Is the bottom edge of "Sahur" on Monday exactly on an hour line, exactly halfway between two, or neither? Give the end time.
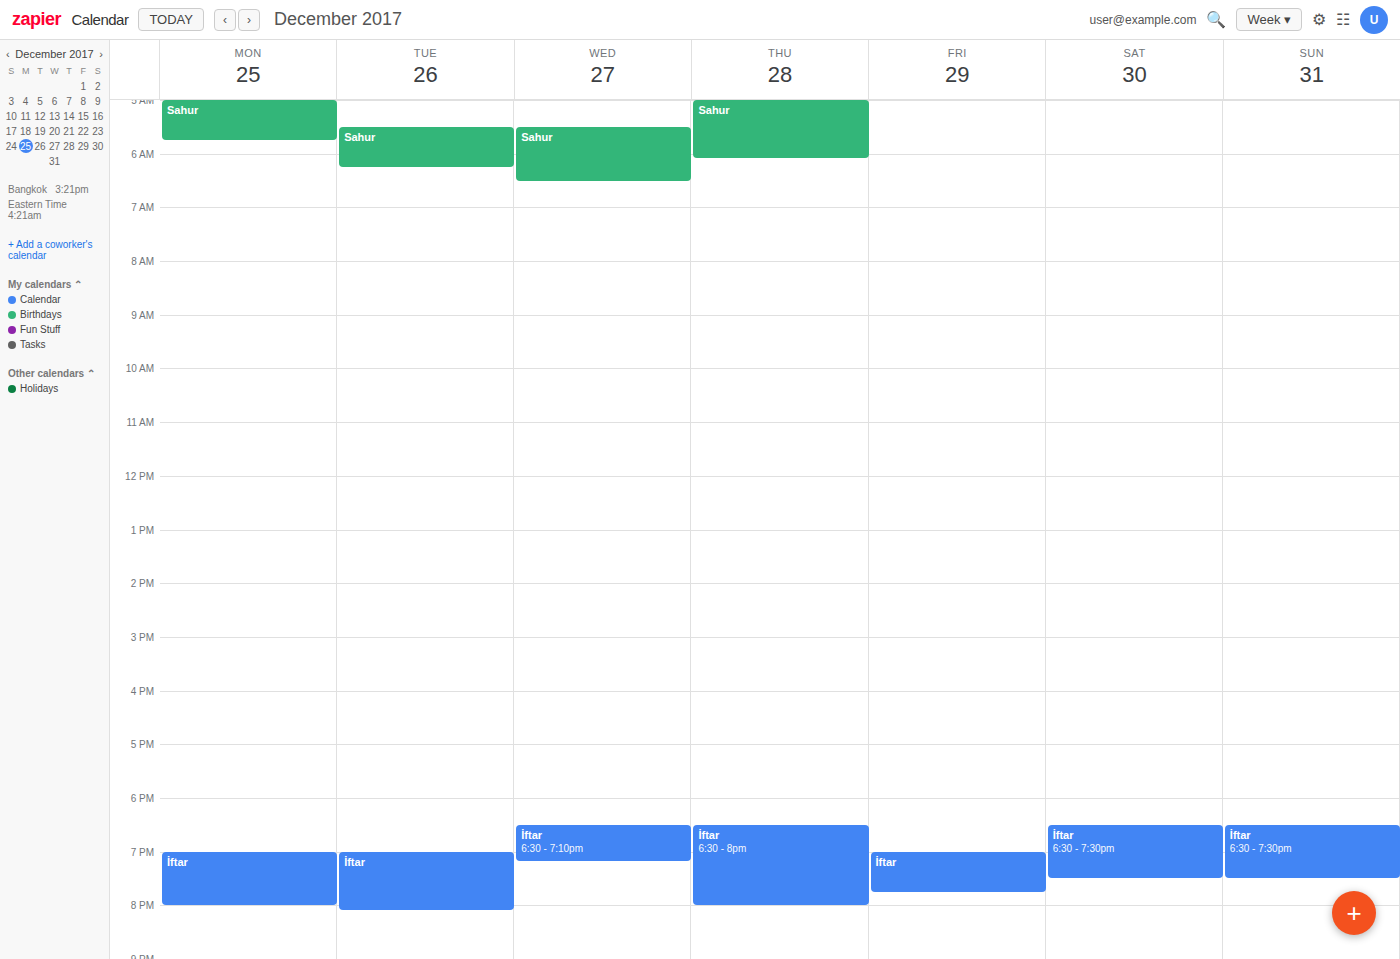
5:45 AM -- neither: three quarters of the way from the 5 AM line to the 6 AM line.